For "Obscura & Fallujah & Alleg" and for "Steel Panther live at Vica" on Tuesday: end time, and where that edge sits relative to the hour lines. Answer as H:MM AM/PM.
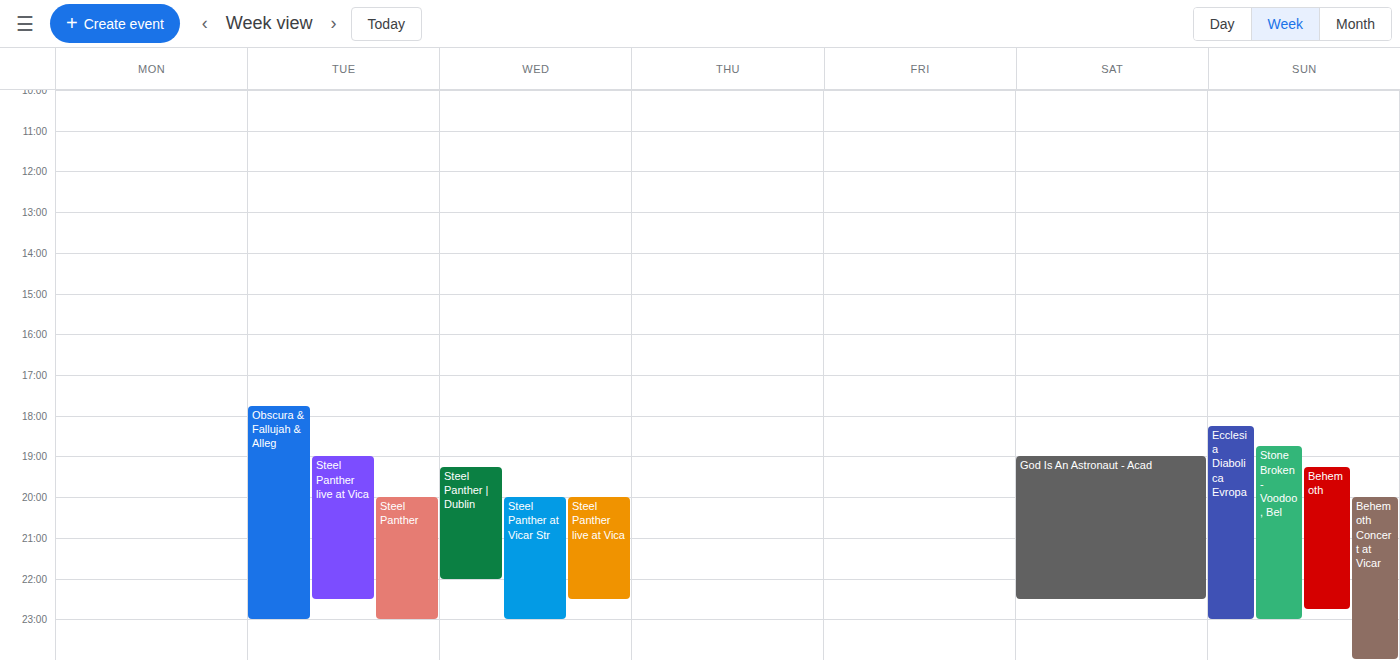
"Obscura & Fallujah & Alleg": 11:00 PM, exactly on the 11 PM line. "Steel Panther live at Vica": 10:30 PM, halfway between the 10 PM and 11 PM lines.